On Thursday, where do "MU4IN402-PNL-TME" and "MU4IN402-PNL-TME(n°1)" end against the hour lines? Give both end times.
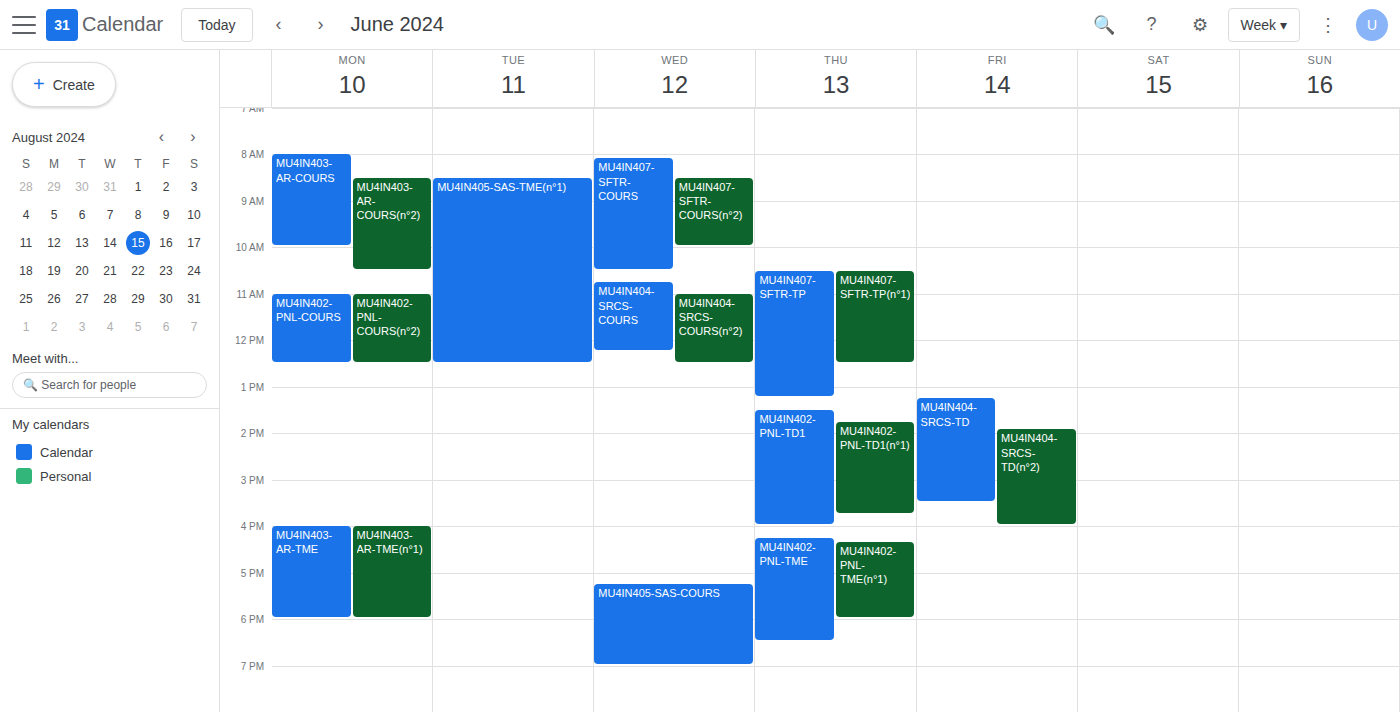
"MU4IN402-PNL-TME": 6:30 PM, halfway between the 6 PM and 7 PM lines. "MU4IN402-PNL-TME(n°1)": 6:00 PM, exactly on the 6 PM line.